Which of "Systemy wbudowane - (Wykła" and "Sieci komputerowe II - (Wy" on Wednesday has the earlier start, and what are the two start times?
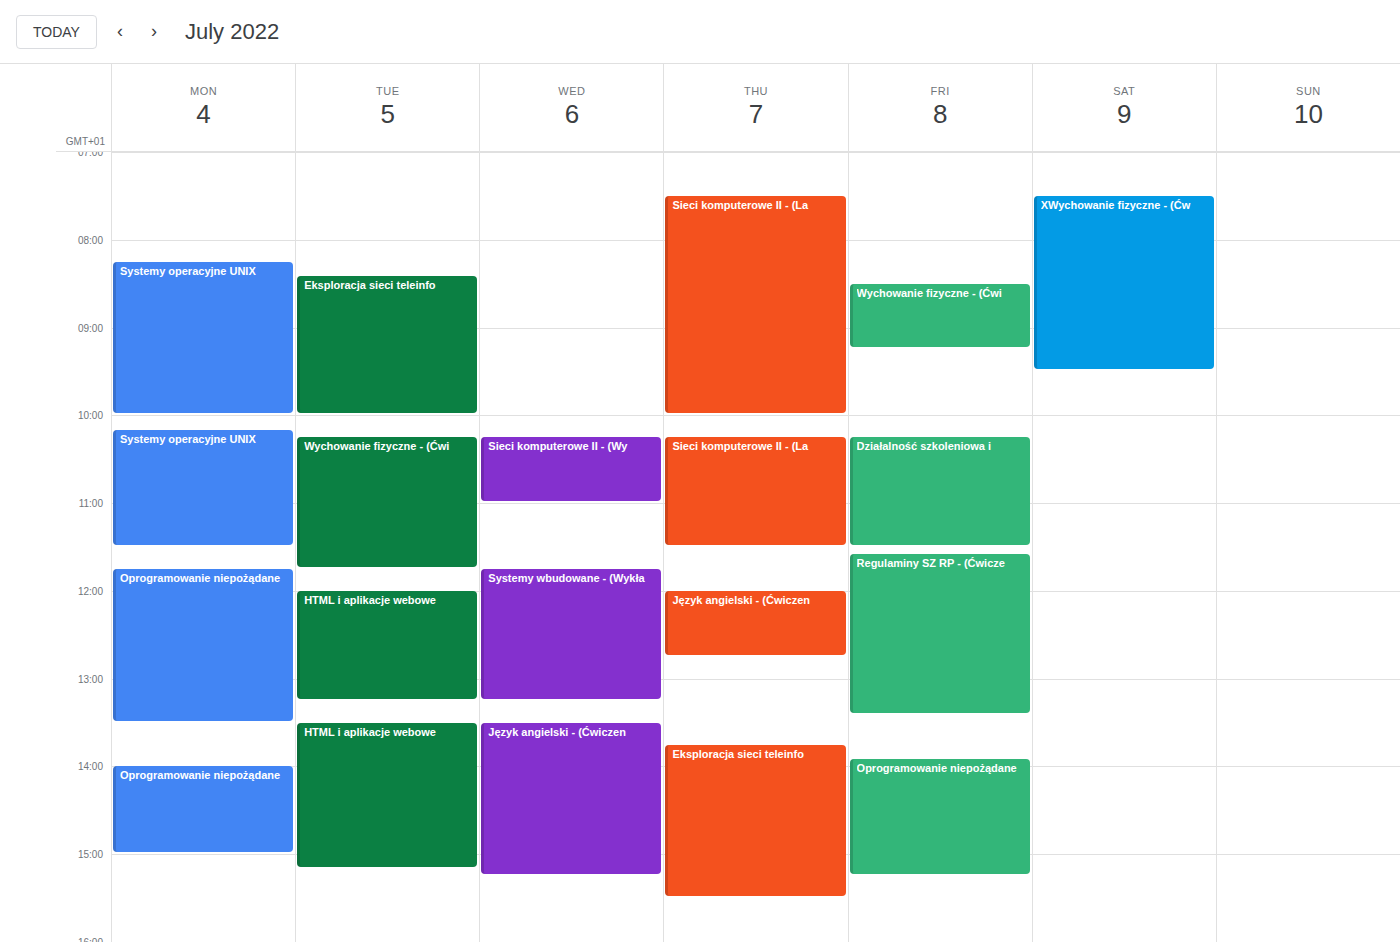
"Sieci komputerowe II - (Wy" 10:15 AM; "Systemy wbudowane - (Wykła" 11:45 AM.